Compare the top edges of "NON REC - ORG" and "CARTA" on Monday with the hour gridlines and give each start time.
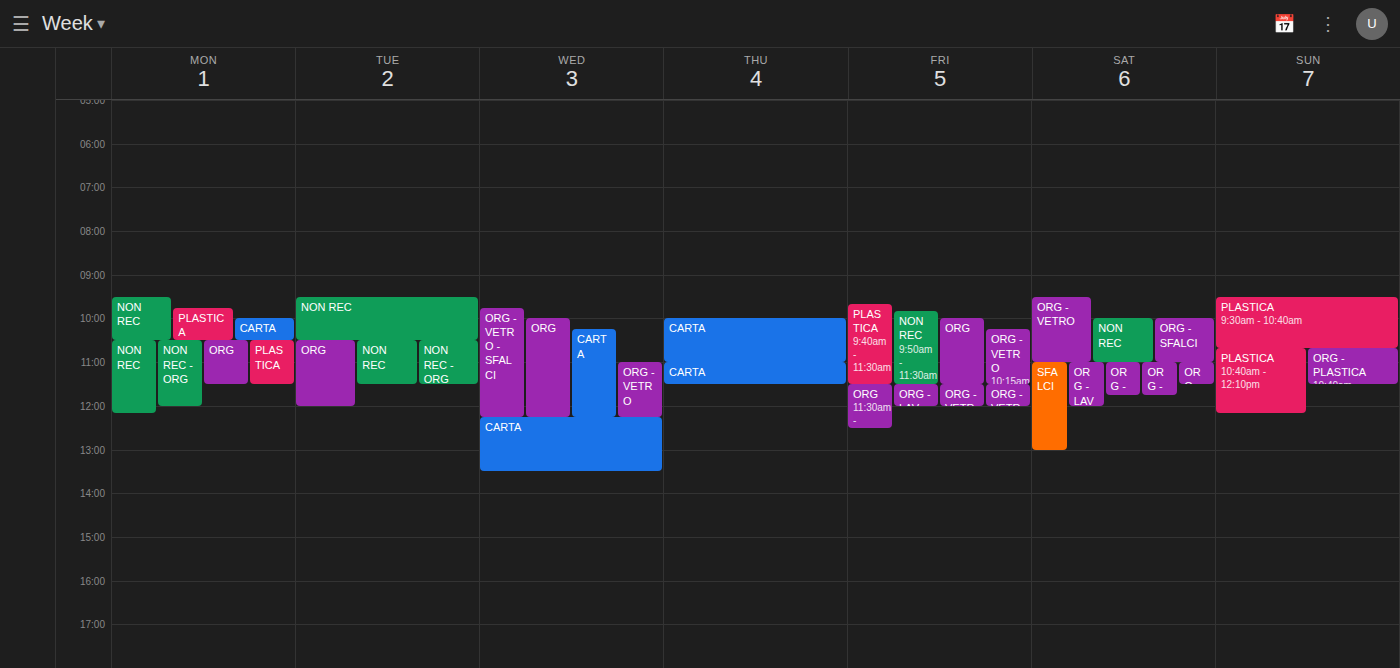
"NON REC - ORG": 10:30 AM, halfway between the 10 AM and 11 AM lines. "CARTA": 10:00 AM, exactly on the 10 AM line.